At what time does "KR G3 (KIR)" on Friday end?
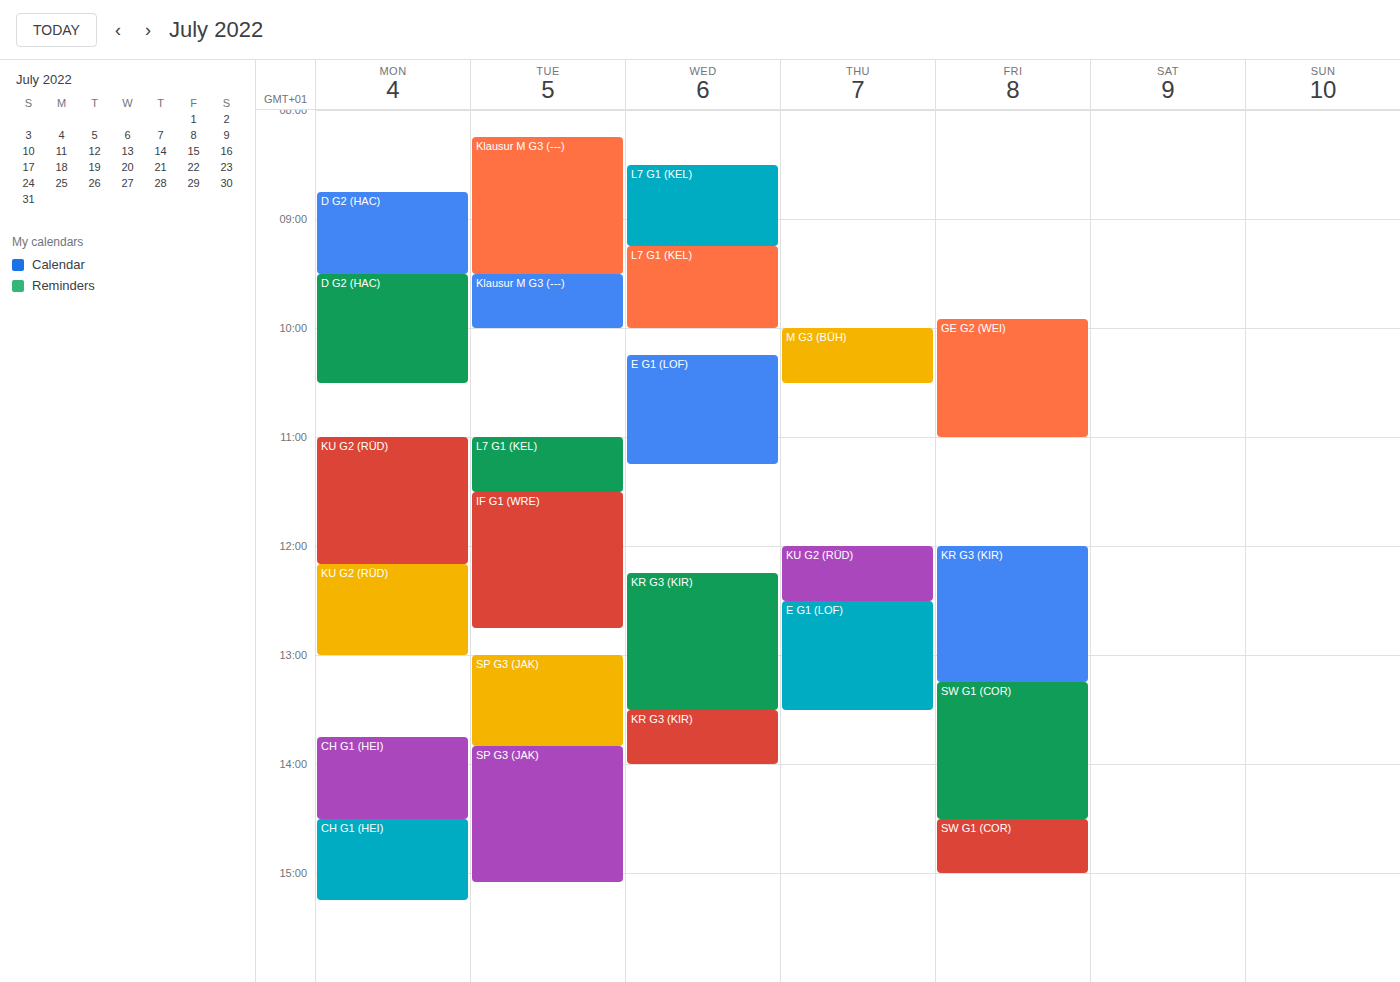
1:15 PM